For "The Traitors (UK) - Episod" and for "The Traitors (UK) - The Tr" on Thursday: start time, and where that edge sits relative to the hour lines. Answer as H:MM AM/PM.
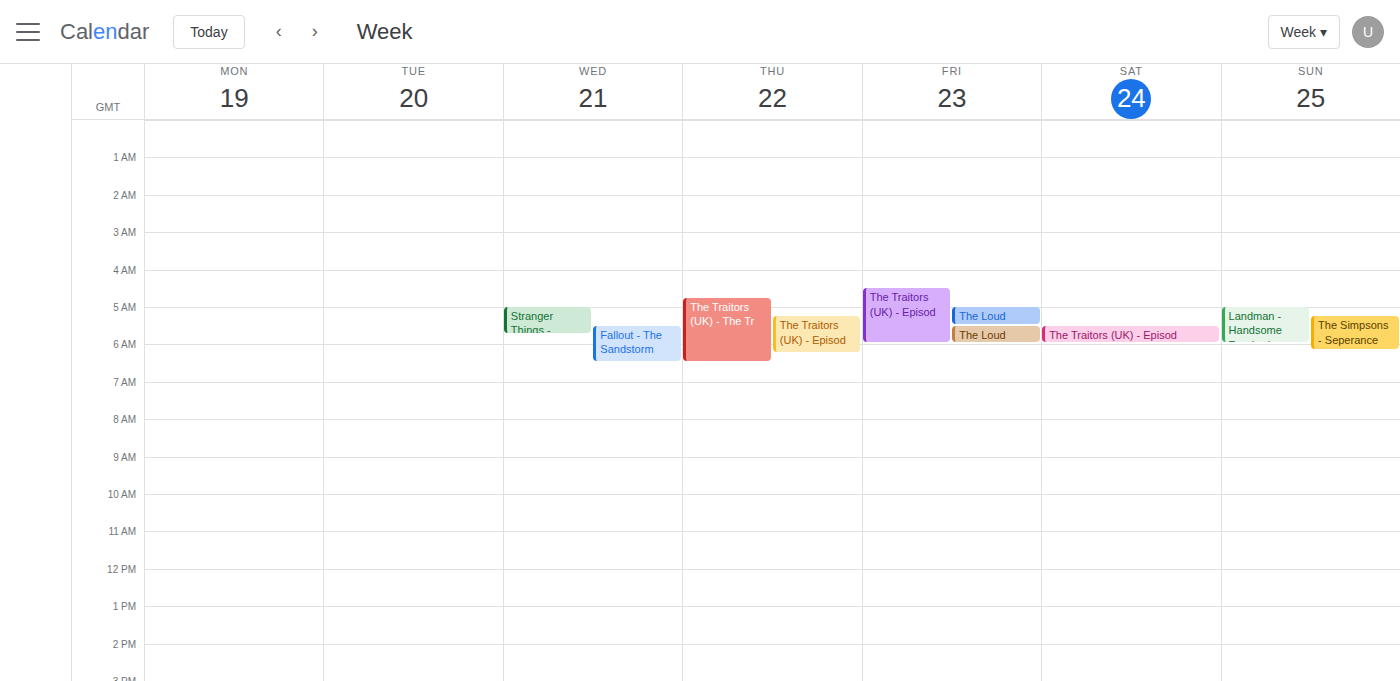
"The Traitors (UK) - Episod": 5:15 AM, neither: a quarter of the way from the 5 AM line to the 6 AM line. "The Traitors (UK) - The Tr": 4:45 AM, neither: three quarters of the way from the 4 AM line to the 5 AM line.